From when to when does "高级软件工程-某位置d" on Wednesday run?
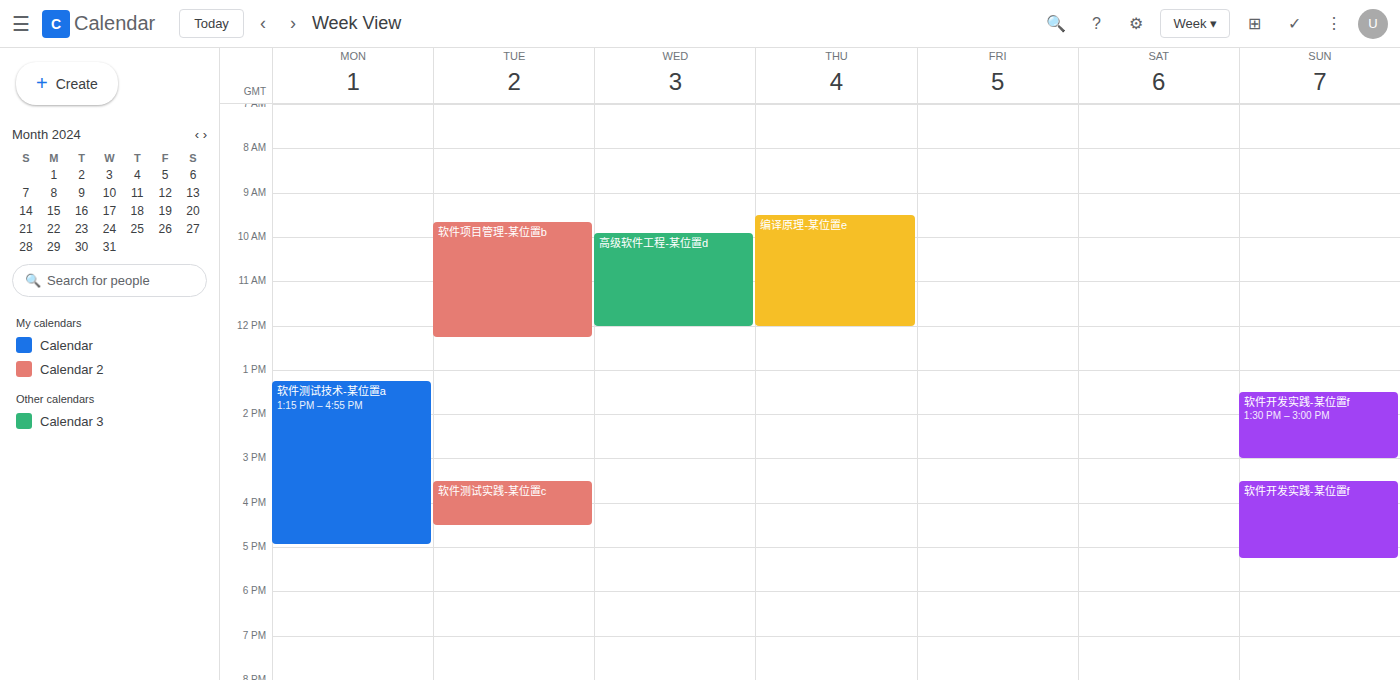
9:55 AM to 12:00 PM